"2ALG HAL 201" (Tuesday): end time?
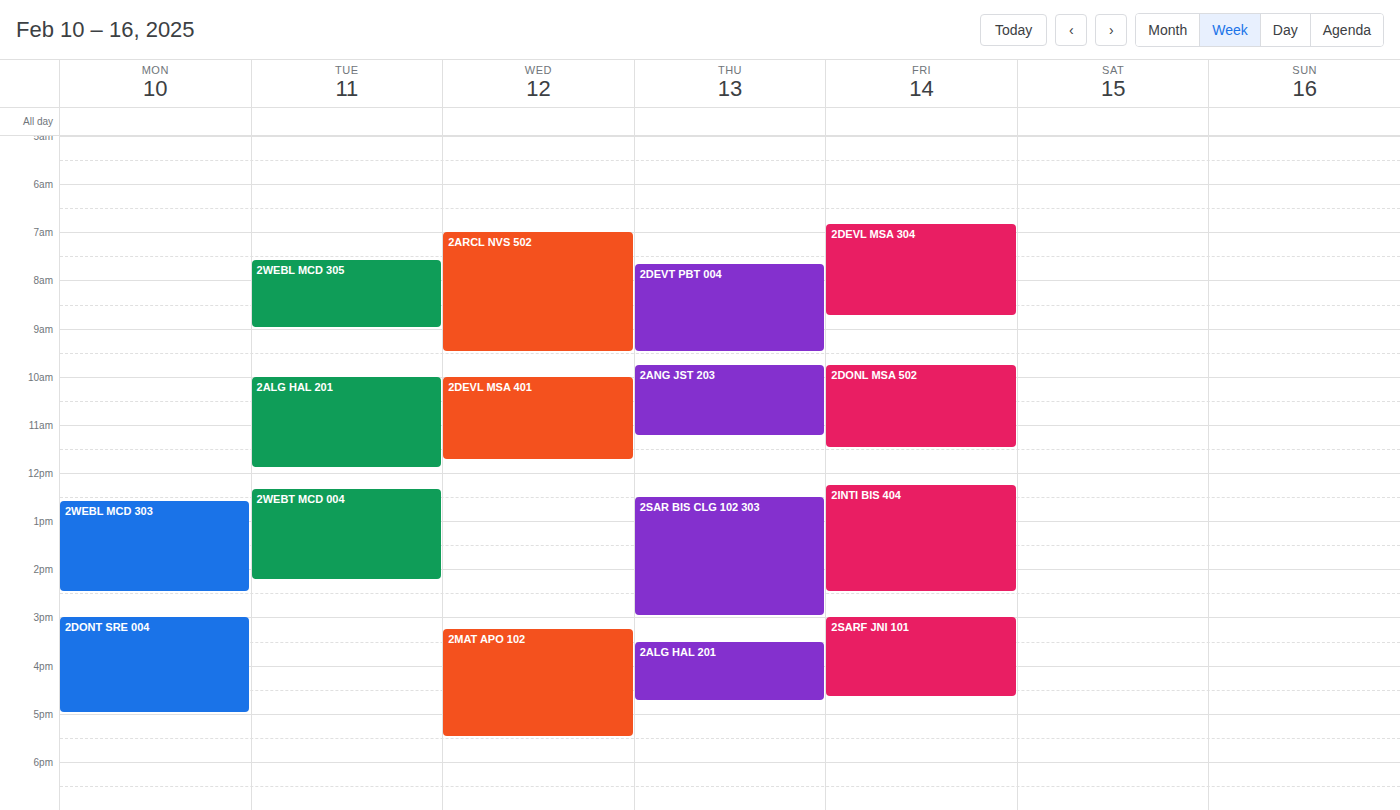
11:55 AM